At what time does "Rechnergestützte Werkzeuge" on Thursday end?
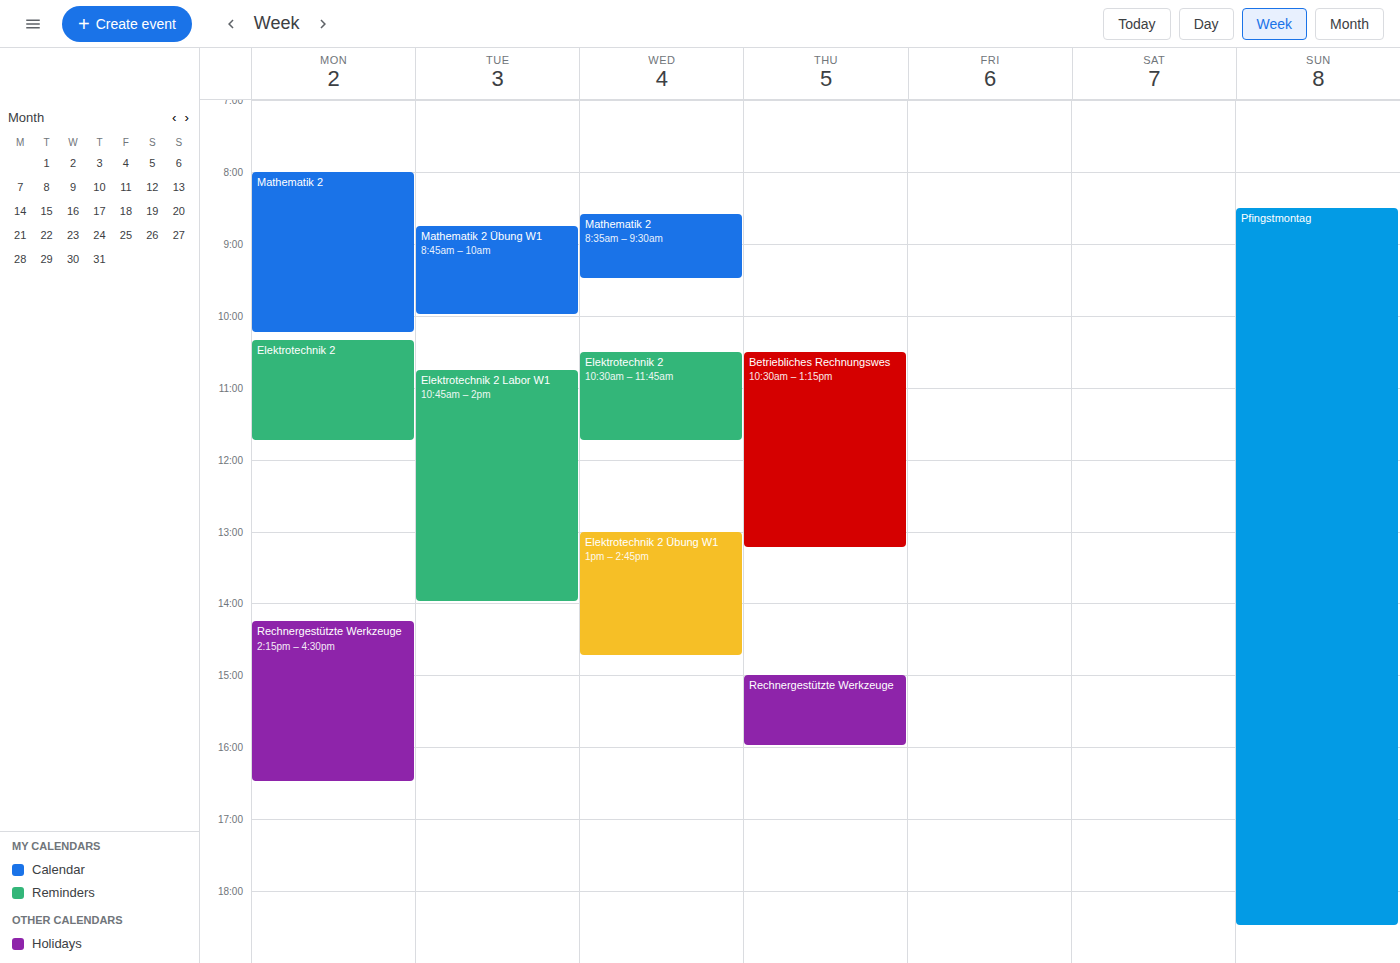
4:00 PM